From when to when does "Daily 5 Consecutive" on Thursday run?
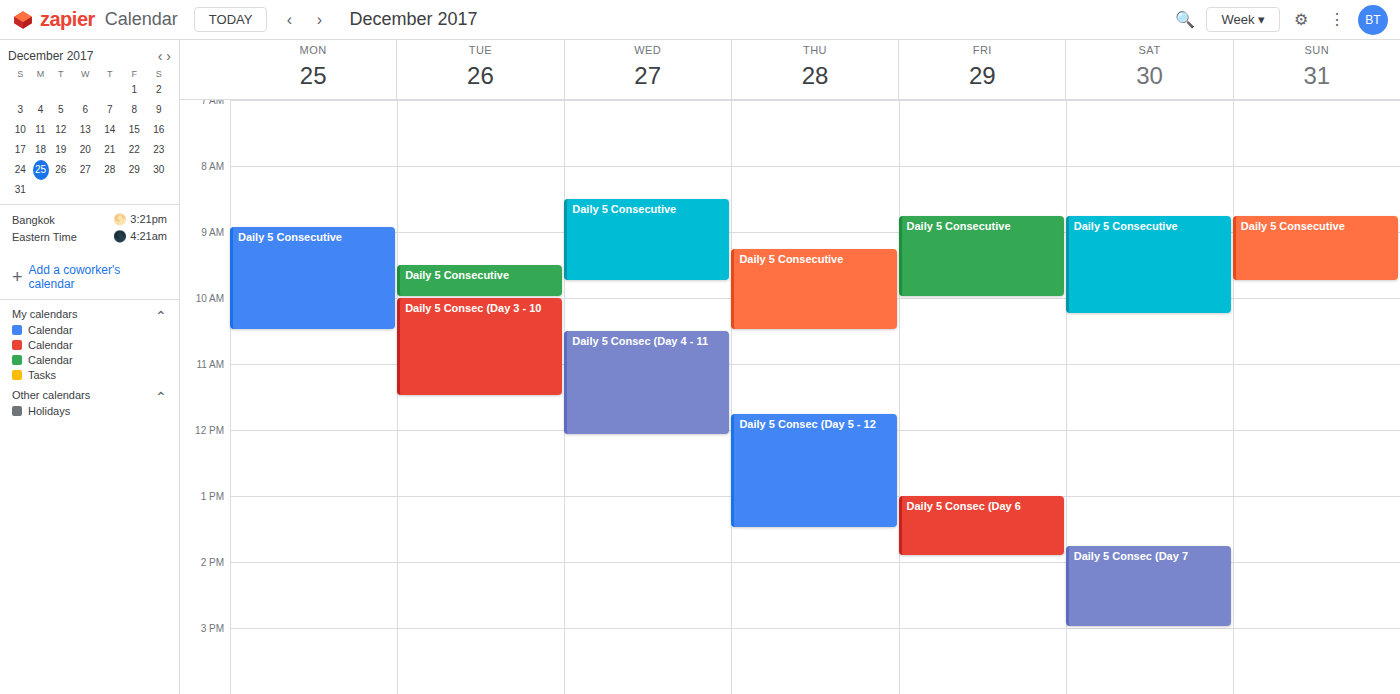
9:15 AM to 10:30 AM